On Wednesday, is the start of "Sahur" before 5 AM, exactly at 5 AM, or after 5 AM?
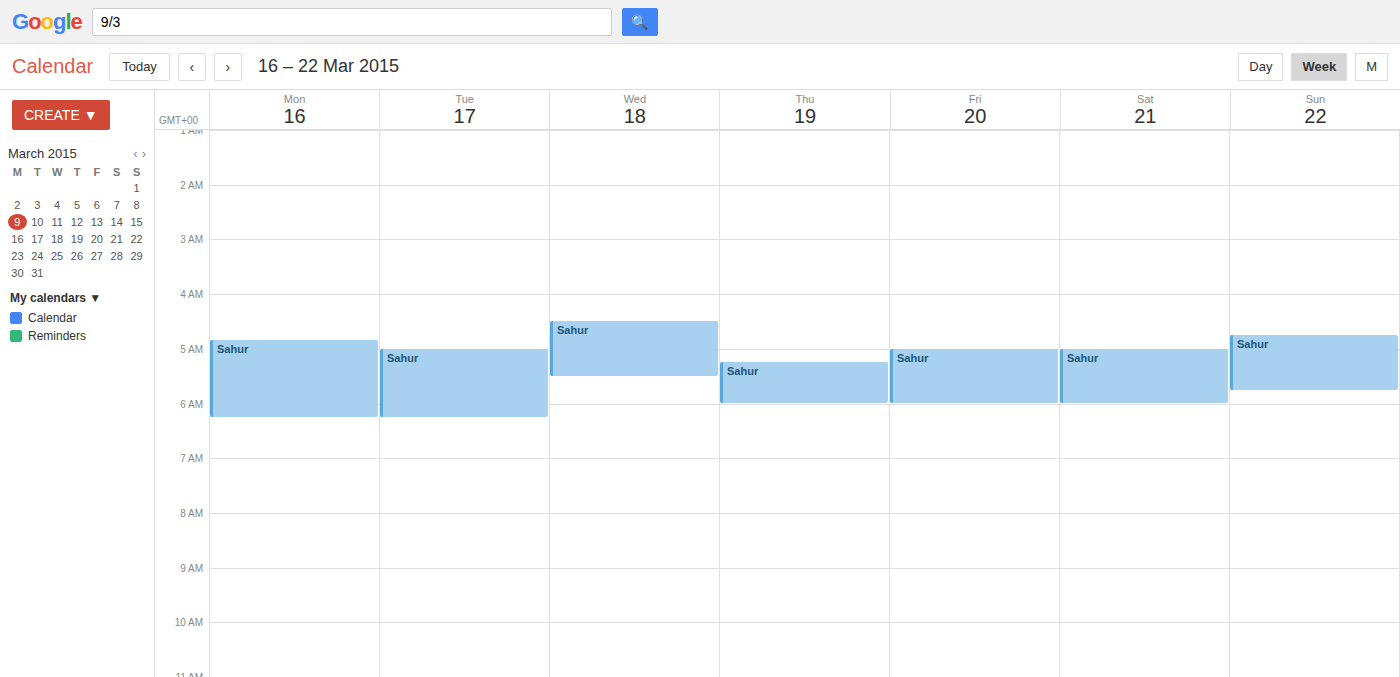
4:30 AM -- before 5 AM, 30 minutes above the 5 AM line.